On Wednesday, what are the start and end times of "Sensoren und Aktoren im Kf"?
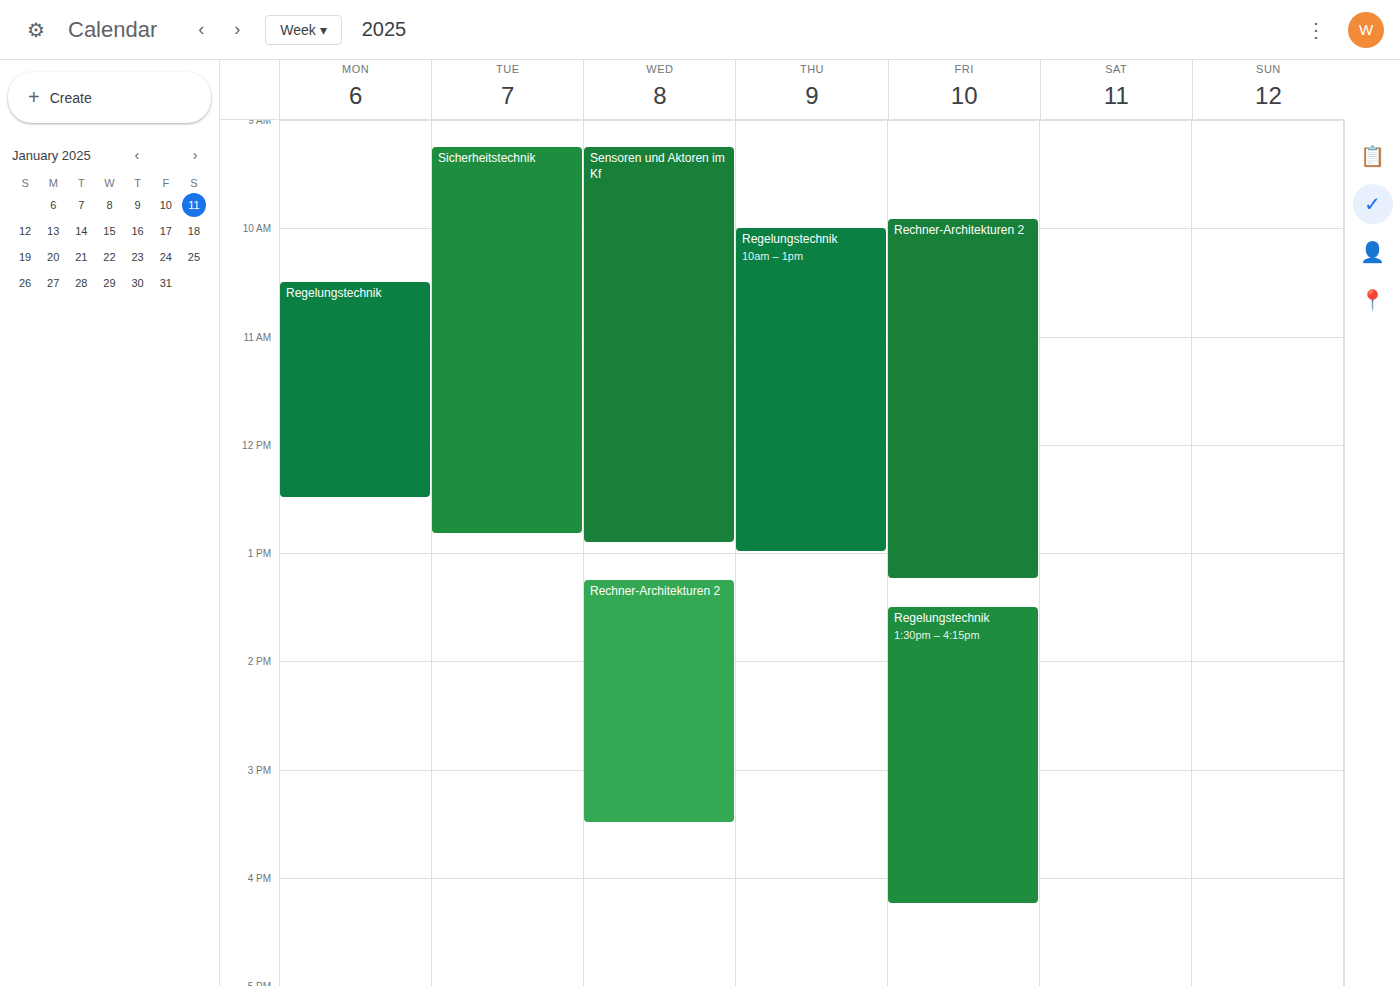
9:15 AM to 12:55 PM